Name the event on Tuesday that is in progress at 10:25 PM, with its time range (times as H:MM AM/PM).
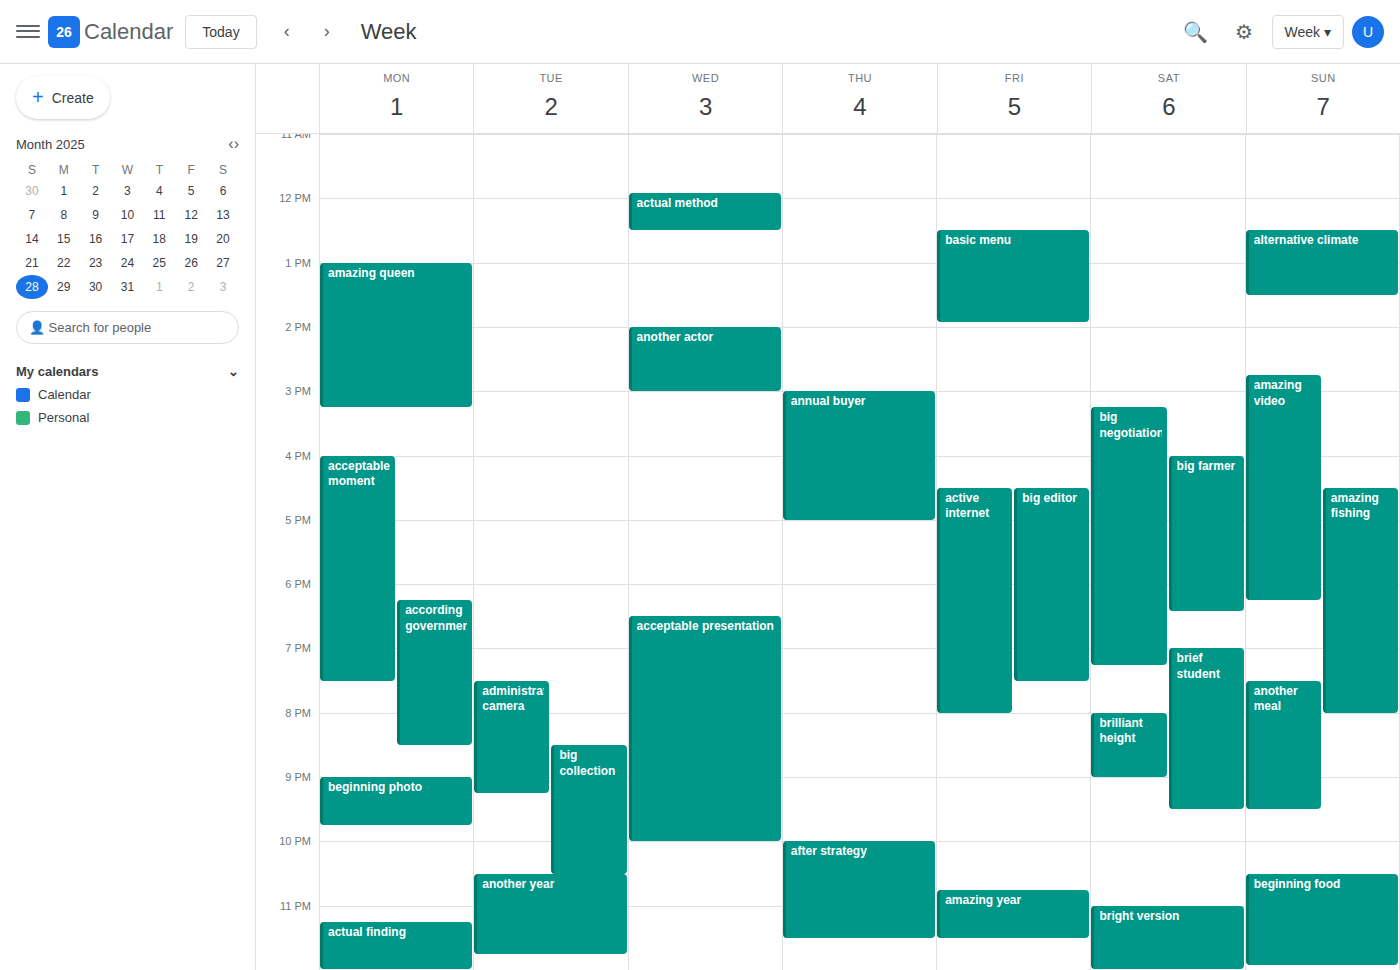
"big collection", 8:30 PM to 10:30 PM